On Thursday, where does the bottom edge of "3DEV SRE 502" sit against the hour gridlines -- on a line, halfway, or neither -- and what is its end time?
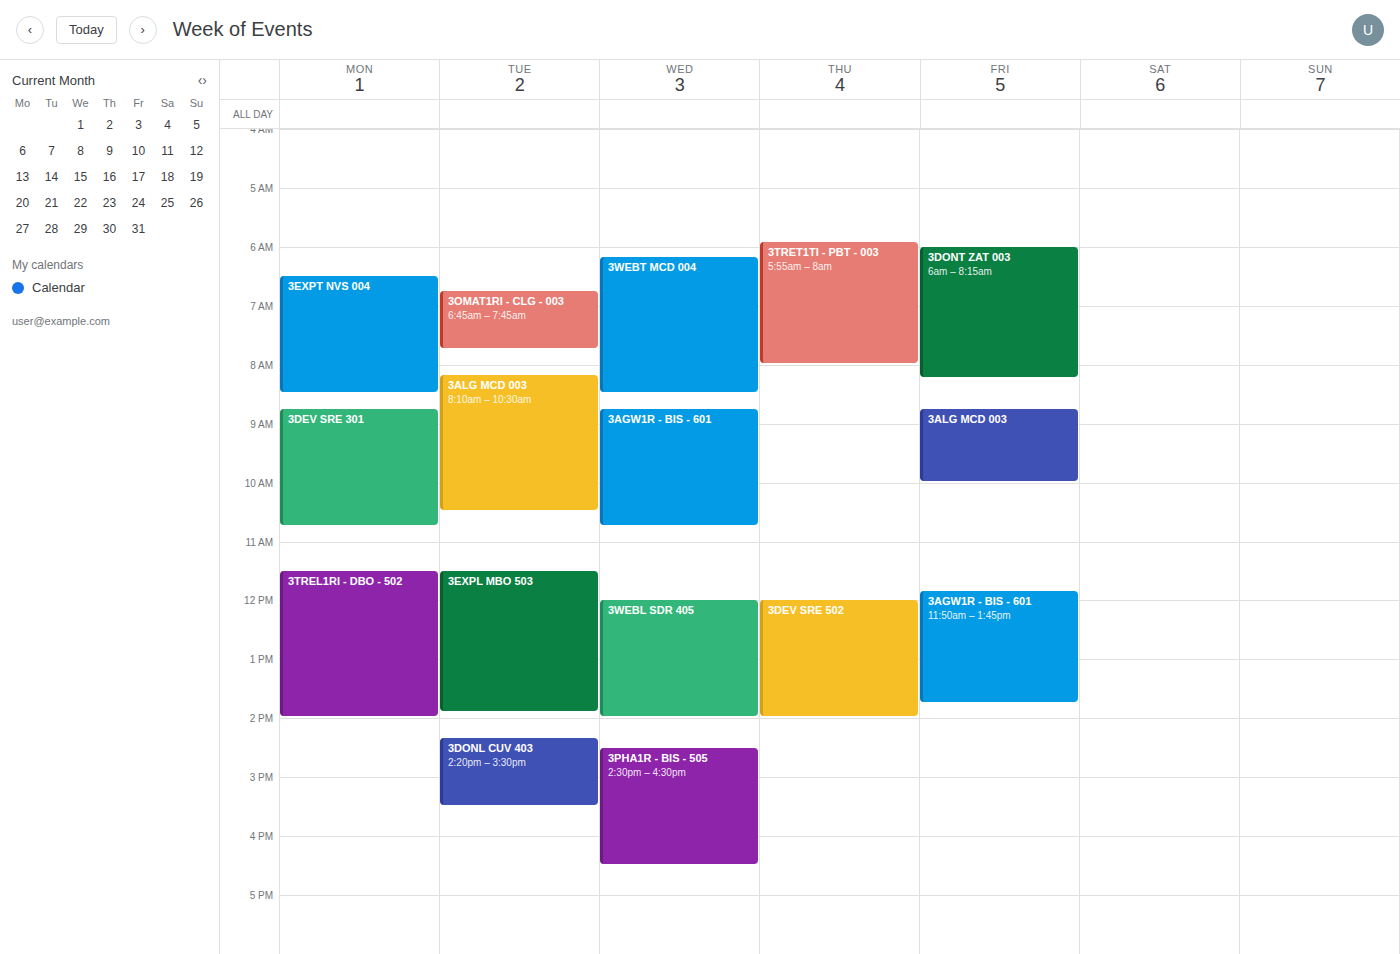
2:00 PM -- exactly on the 2 PM line.